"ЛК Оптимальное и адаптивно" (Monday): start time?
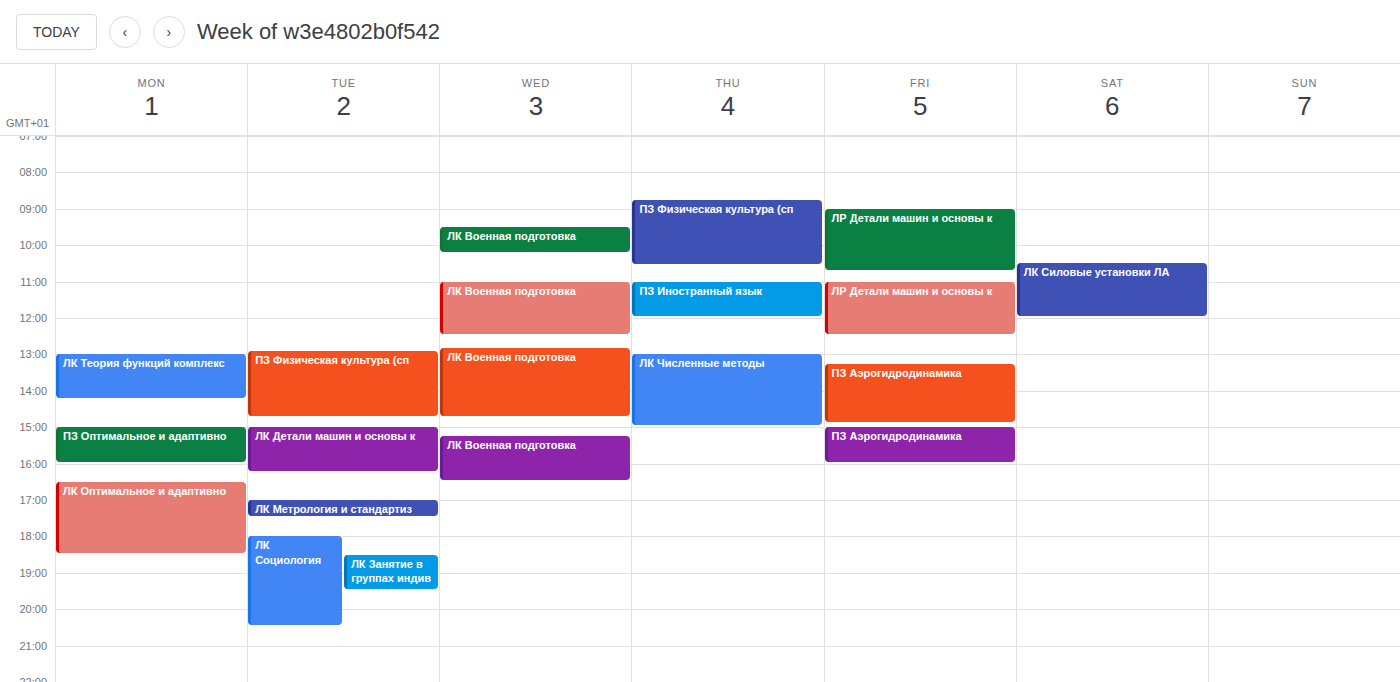
16:30